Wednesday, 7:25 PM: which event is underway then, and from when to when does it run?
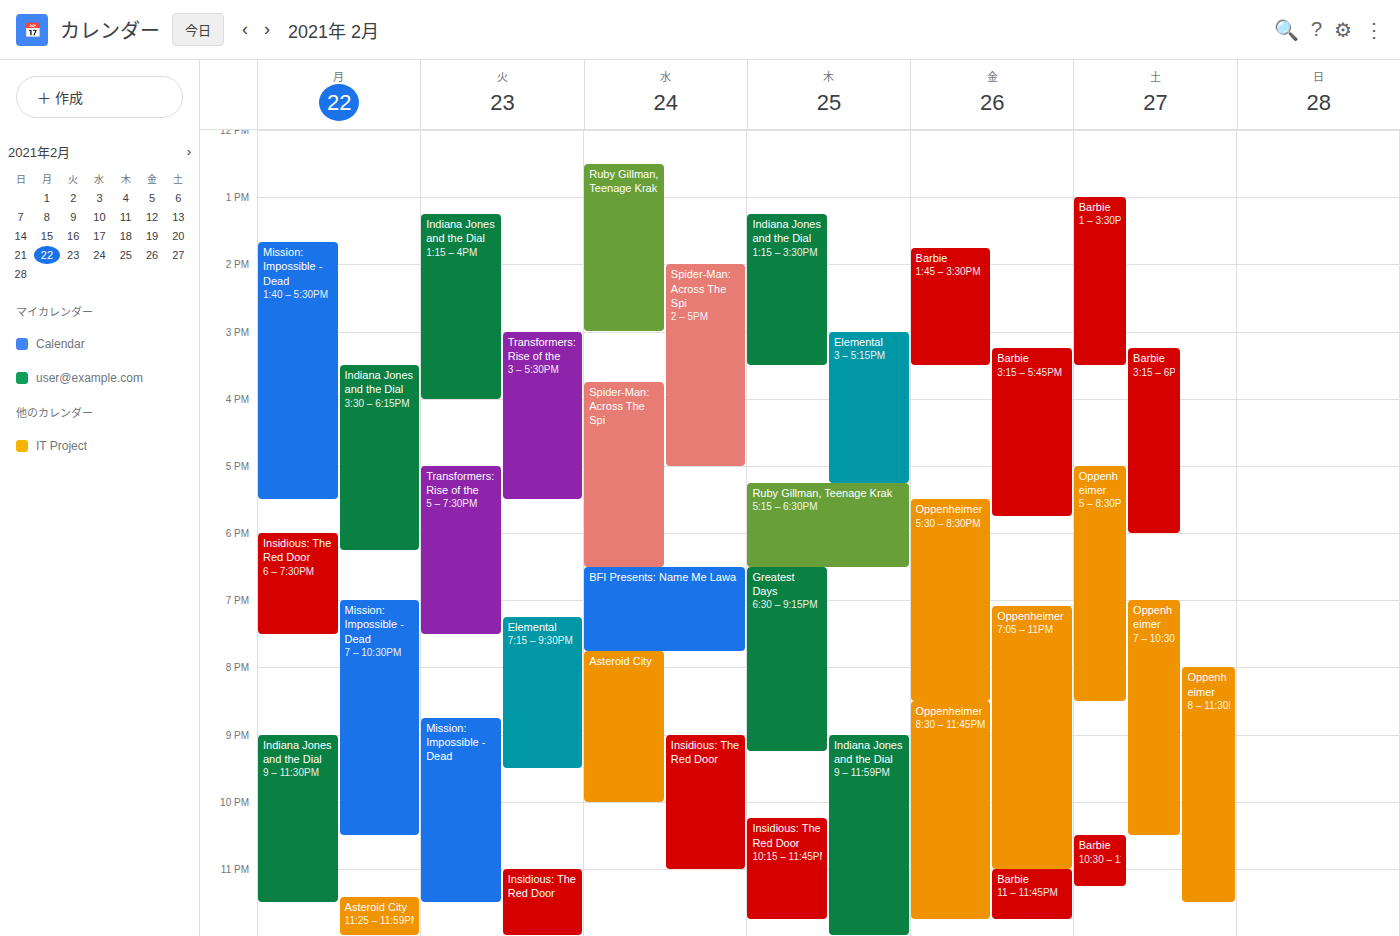
"BFI Presents: Name Me Lawa", 6:30 PM to 7:45 PM